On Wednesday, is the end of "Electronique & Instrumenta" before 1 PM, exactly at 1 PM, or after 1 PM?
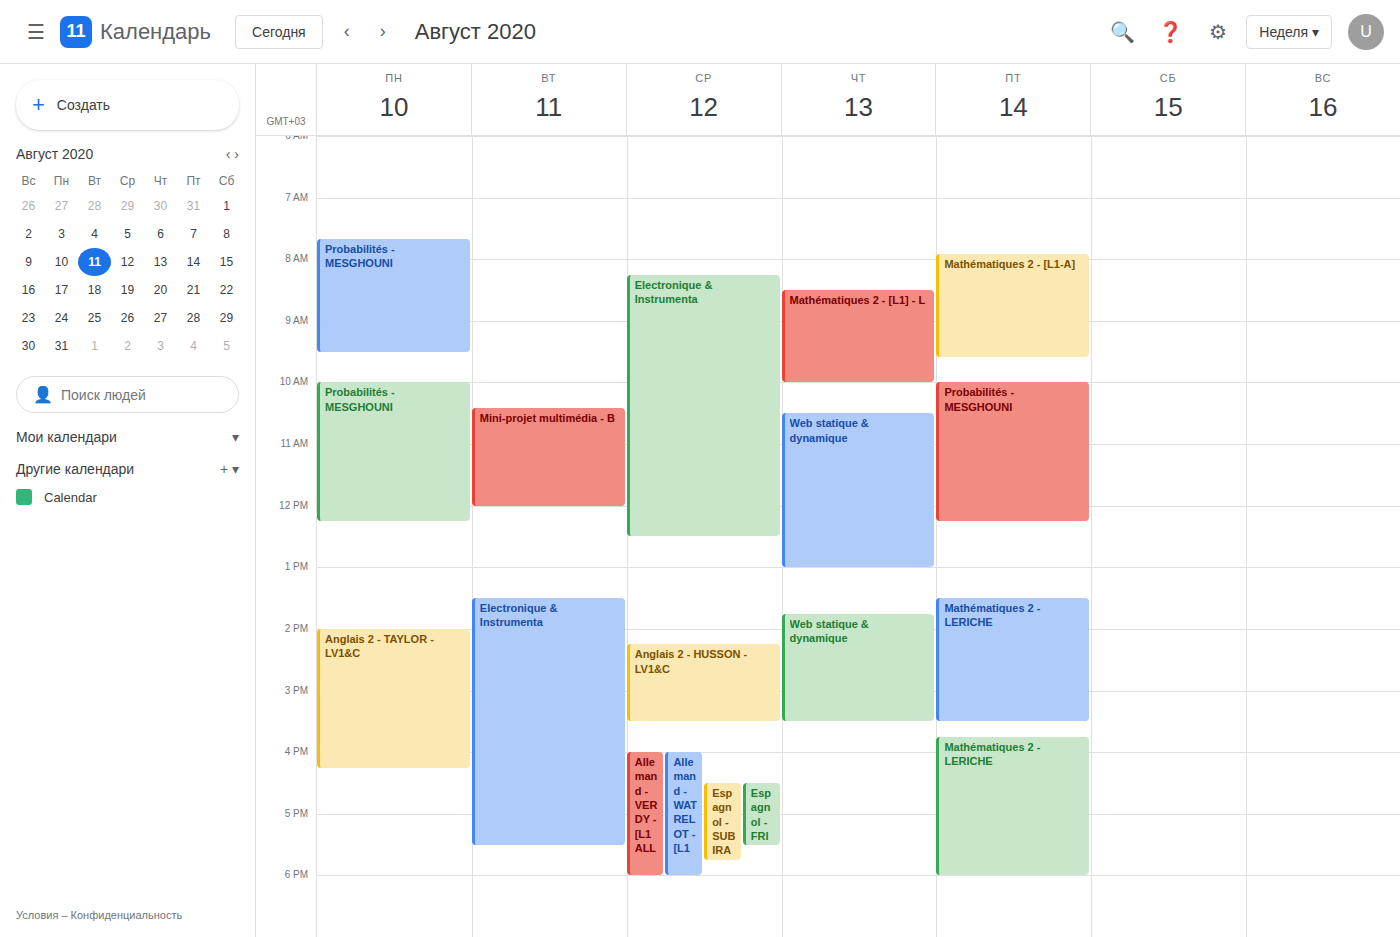
12:30 PM -- before 1 PM, 30 minutes above the 1 PM line.